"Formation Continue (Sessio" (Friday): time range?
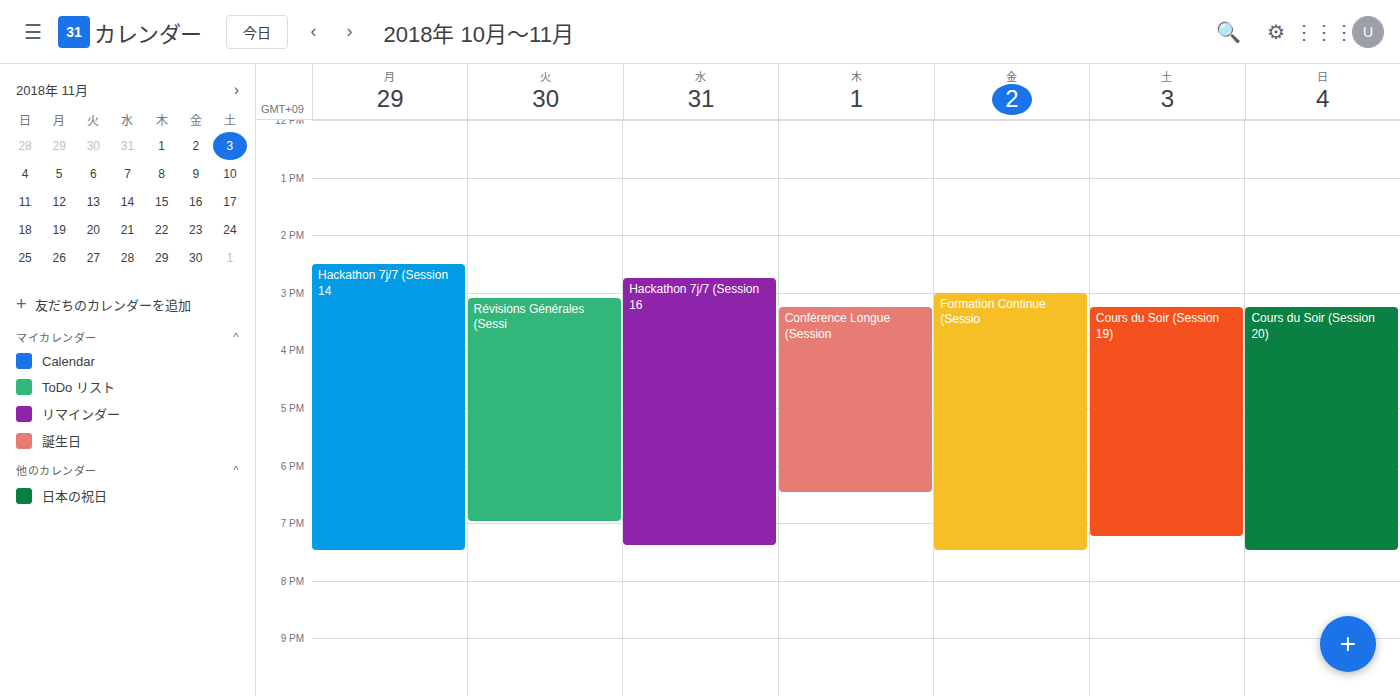
3:00 PM to 7:30 PM